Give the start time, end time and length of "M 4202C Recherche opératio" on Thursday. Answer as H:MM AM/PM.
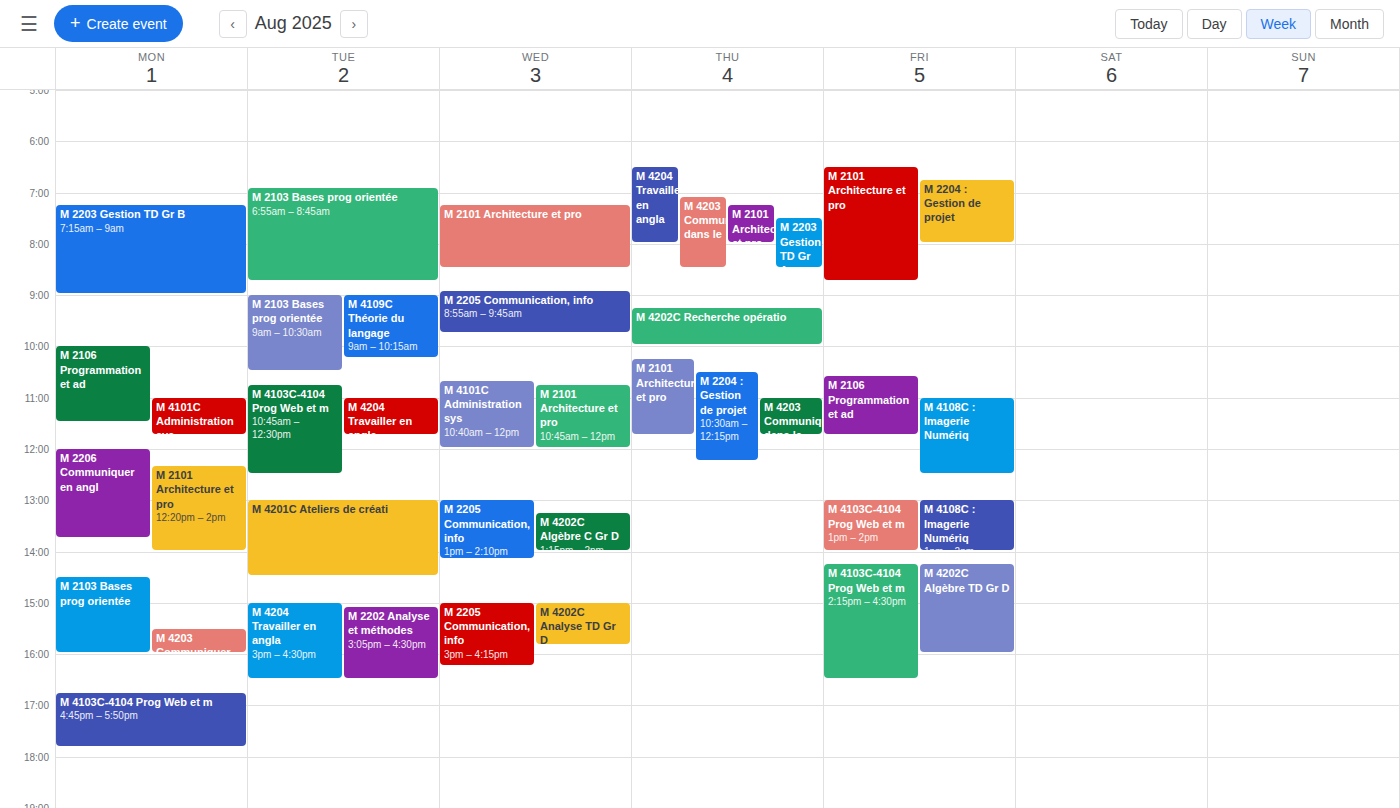
9:15 AM to 10:00 AM, 45 minutes